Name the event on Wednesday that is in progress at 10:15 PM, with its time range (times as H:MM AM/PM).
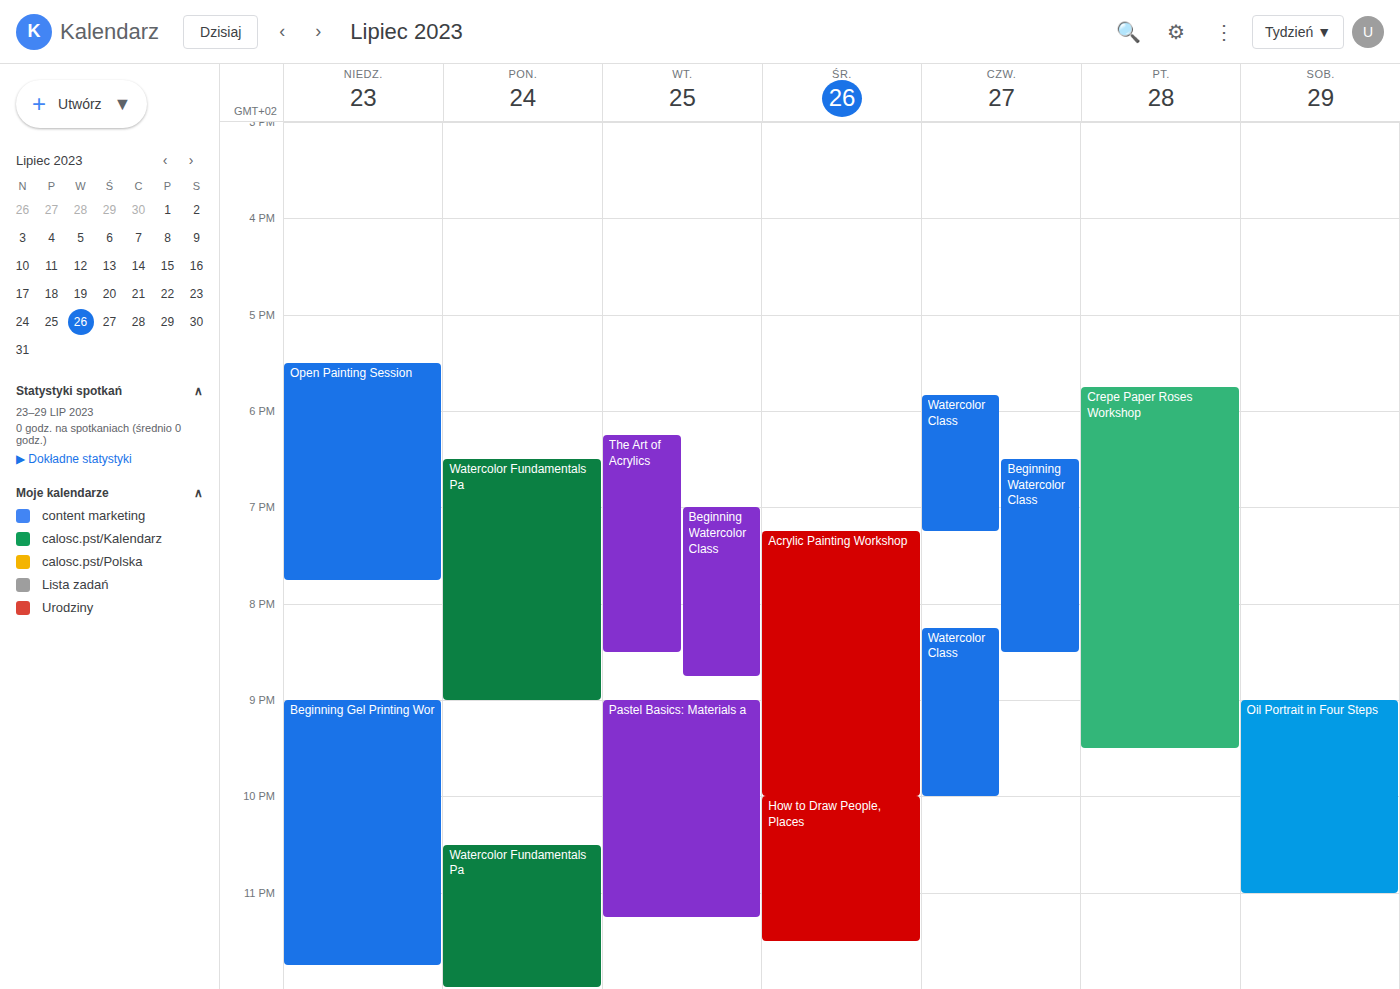
"How to Draw People, Places", 10:00 PM to 11:30 PM